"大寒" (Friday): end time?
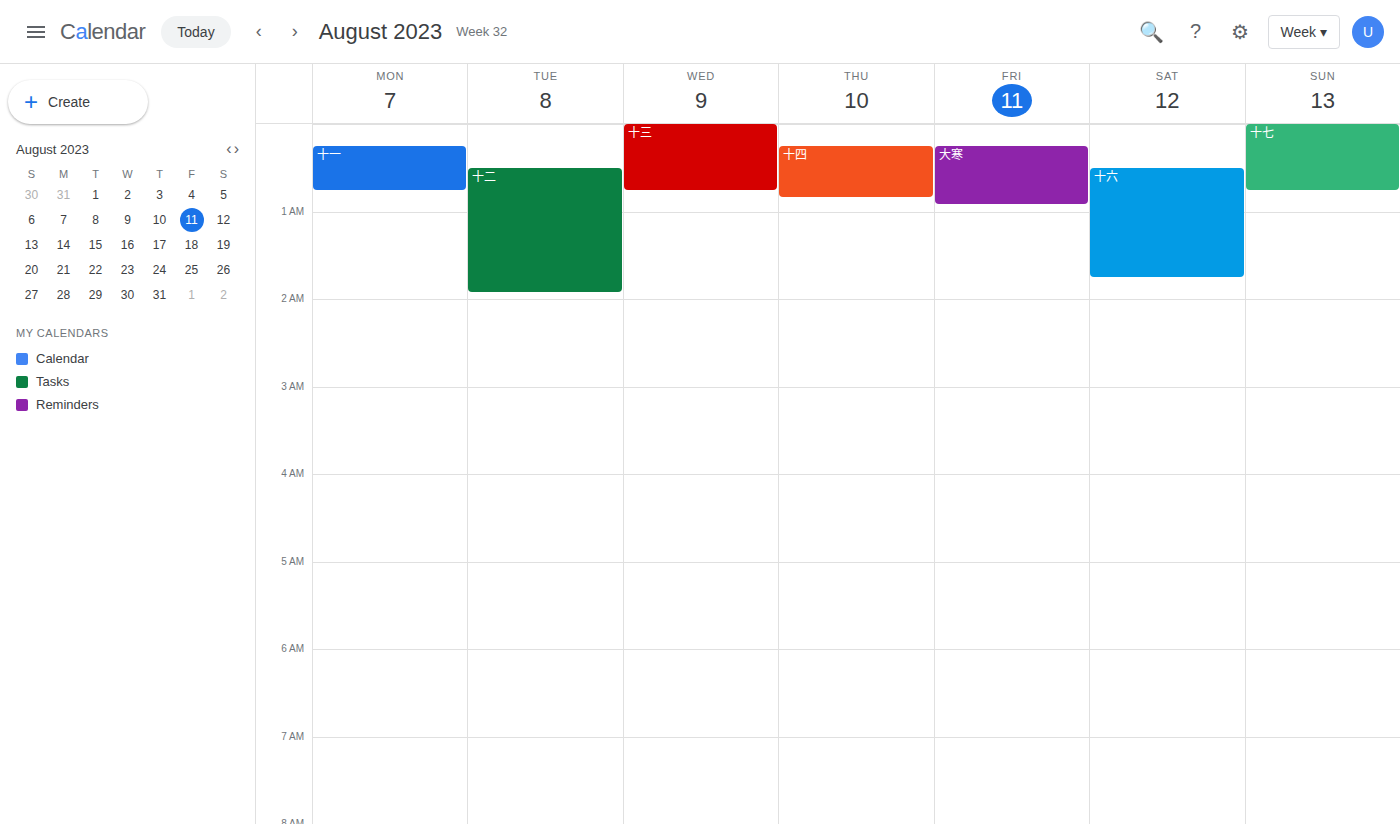
12:55 AM